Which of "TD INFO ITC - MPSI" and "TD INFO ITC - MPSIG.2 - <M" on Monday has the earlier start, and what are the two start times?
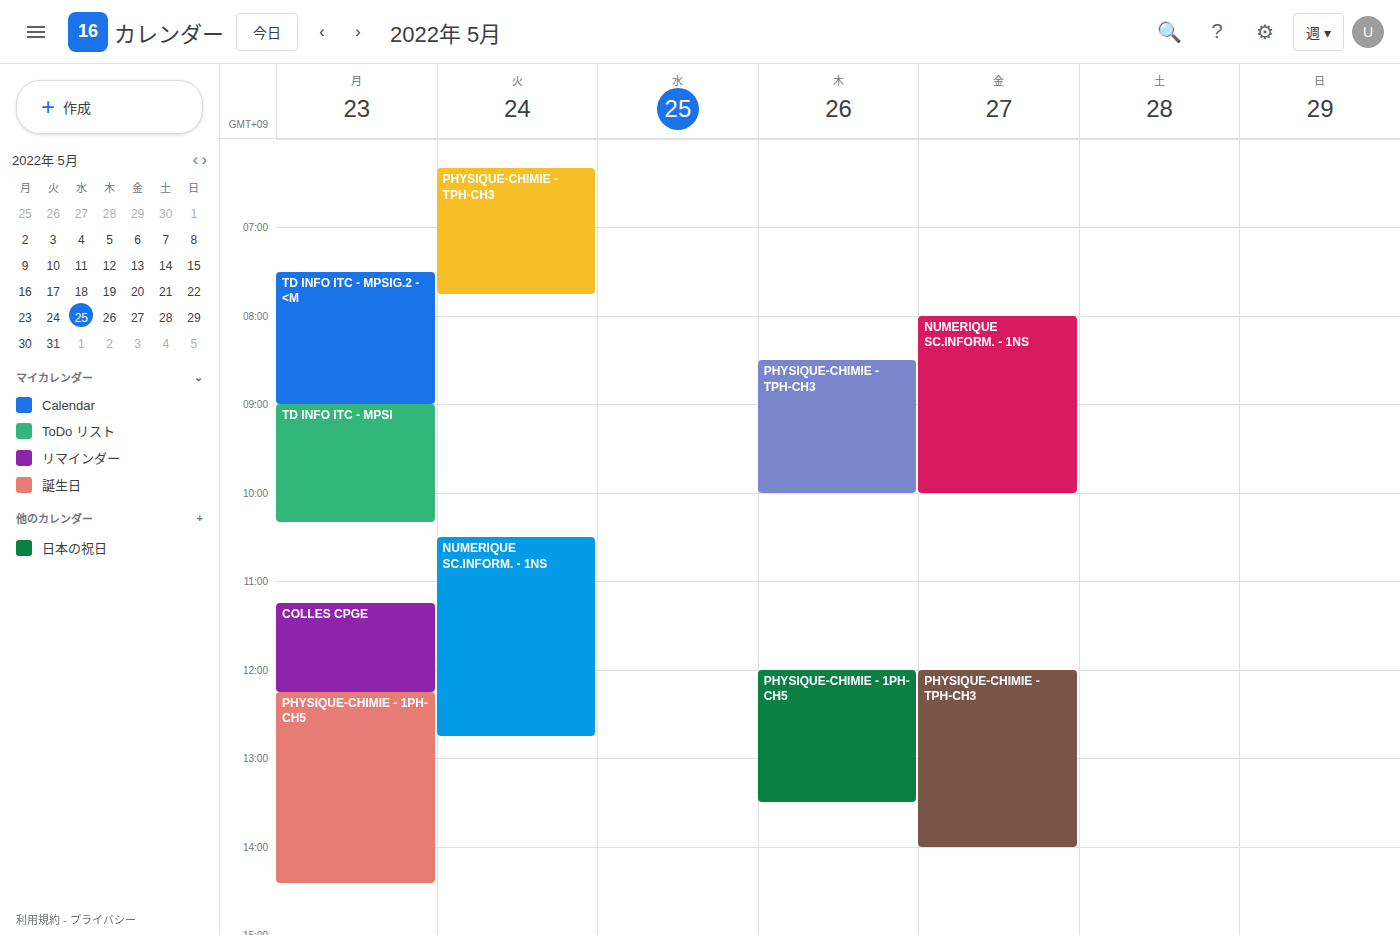
"TD INFO ITC - MPSIG.2 - <M" 07:30; "TD INFO ITC - MPSI" 09:00.